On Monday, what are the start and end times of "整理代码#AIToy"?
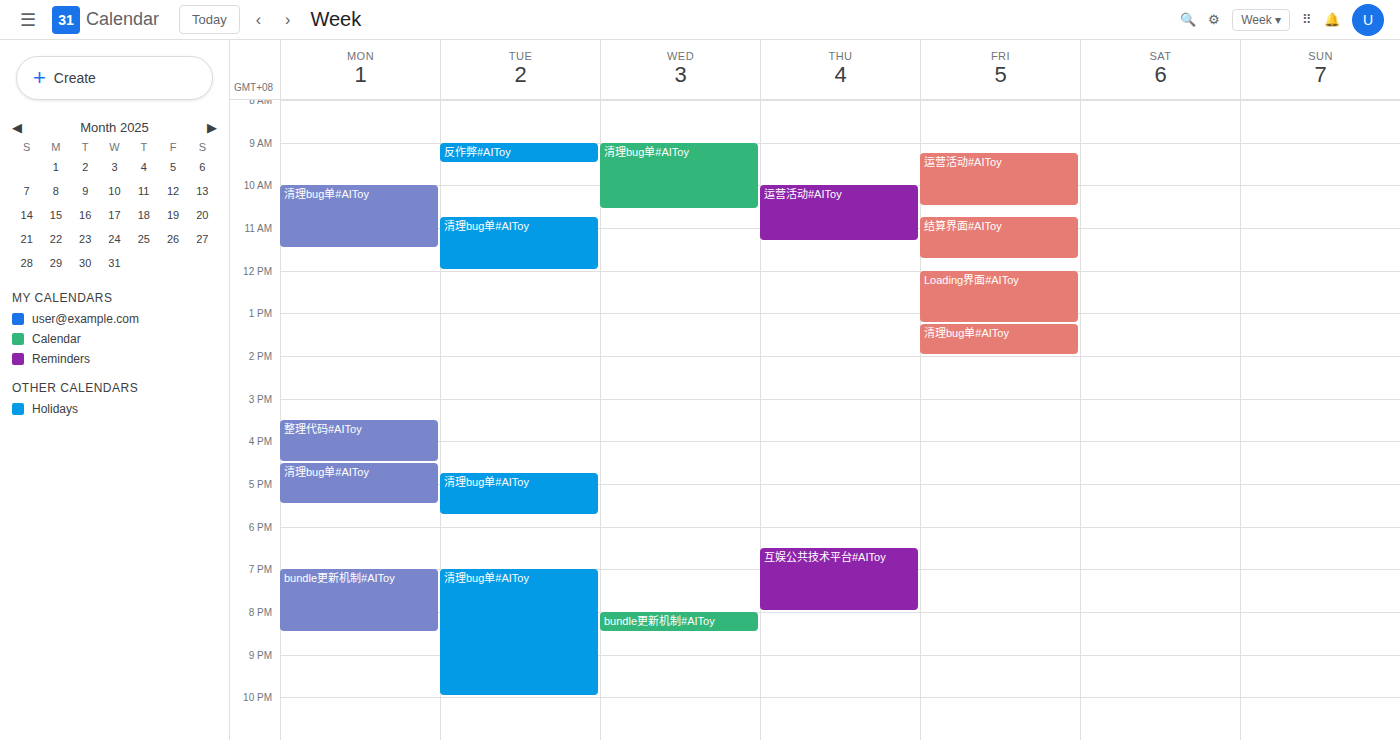
3:30 PM to 4:30 PM